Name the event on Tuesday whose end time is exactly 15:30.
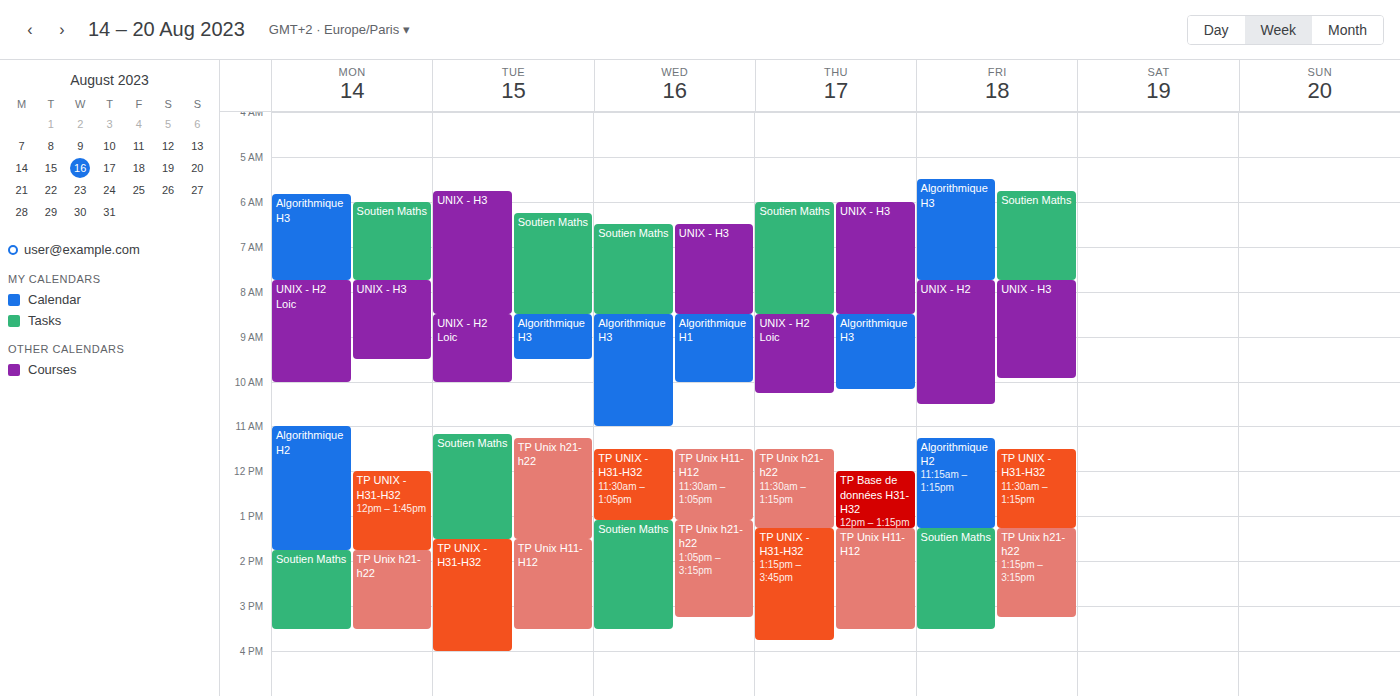
"TP Unix H11-H12"